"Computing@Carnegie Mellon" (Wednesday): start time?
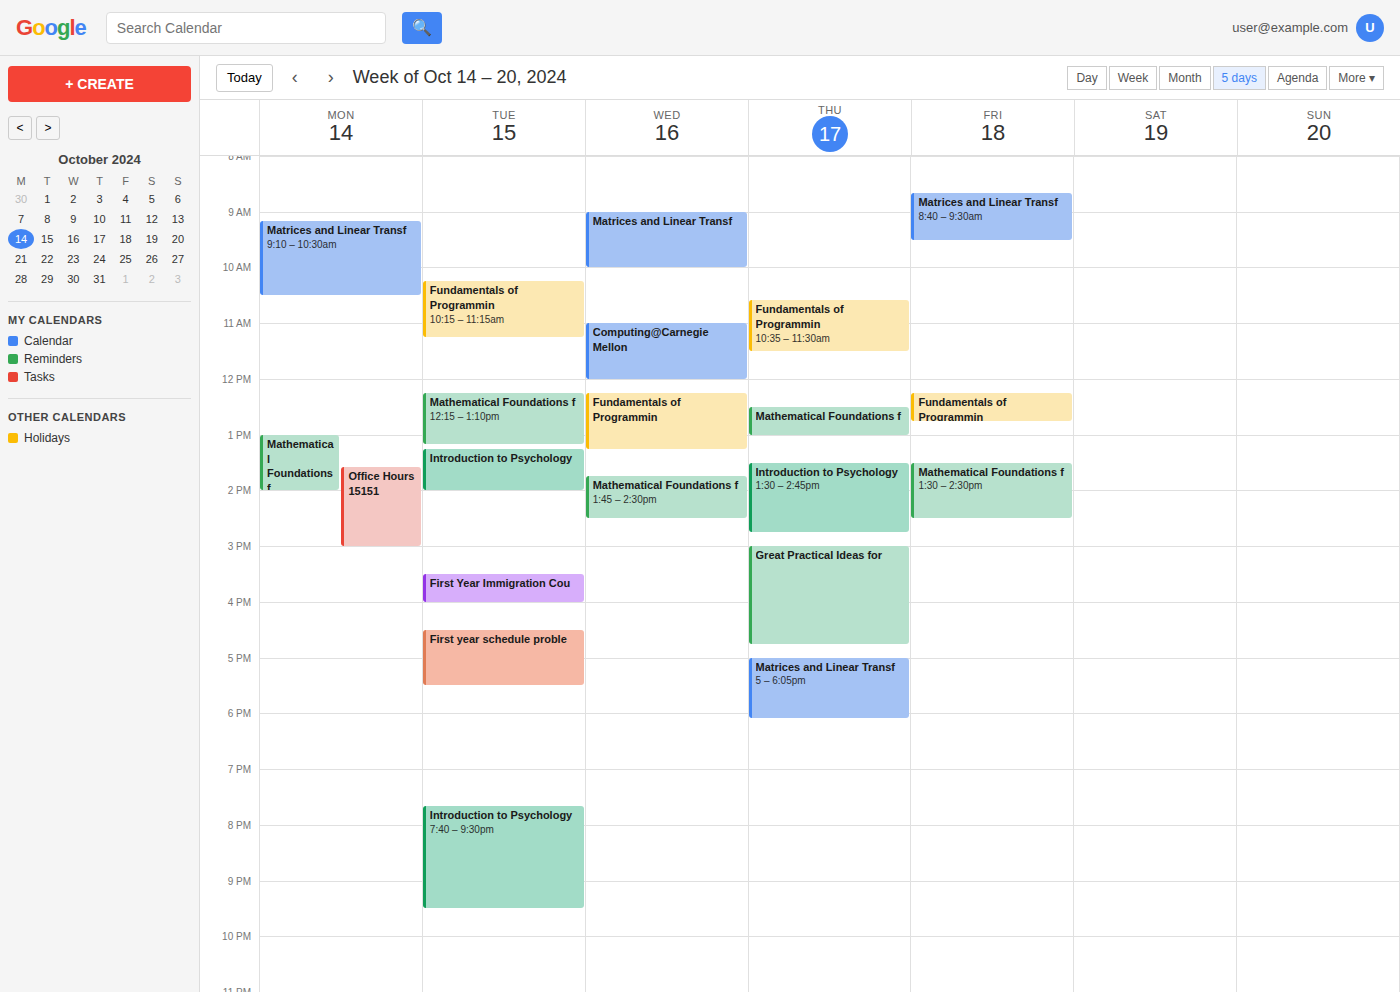
11:00 AM